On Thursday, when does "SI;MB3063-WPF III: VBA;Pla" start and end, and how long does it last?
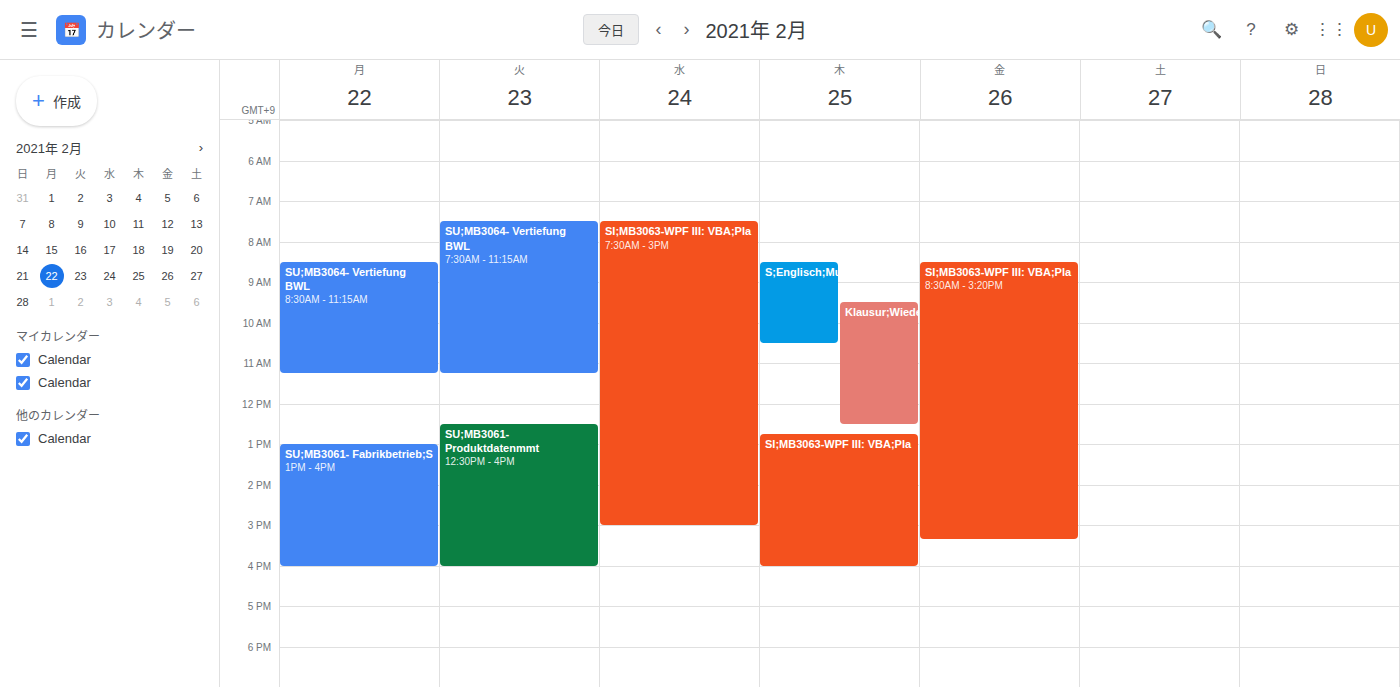
12:45 PM to 4:00 PM, 3 hours 15 minutes